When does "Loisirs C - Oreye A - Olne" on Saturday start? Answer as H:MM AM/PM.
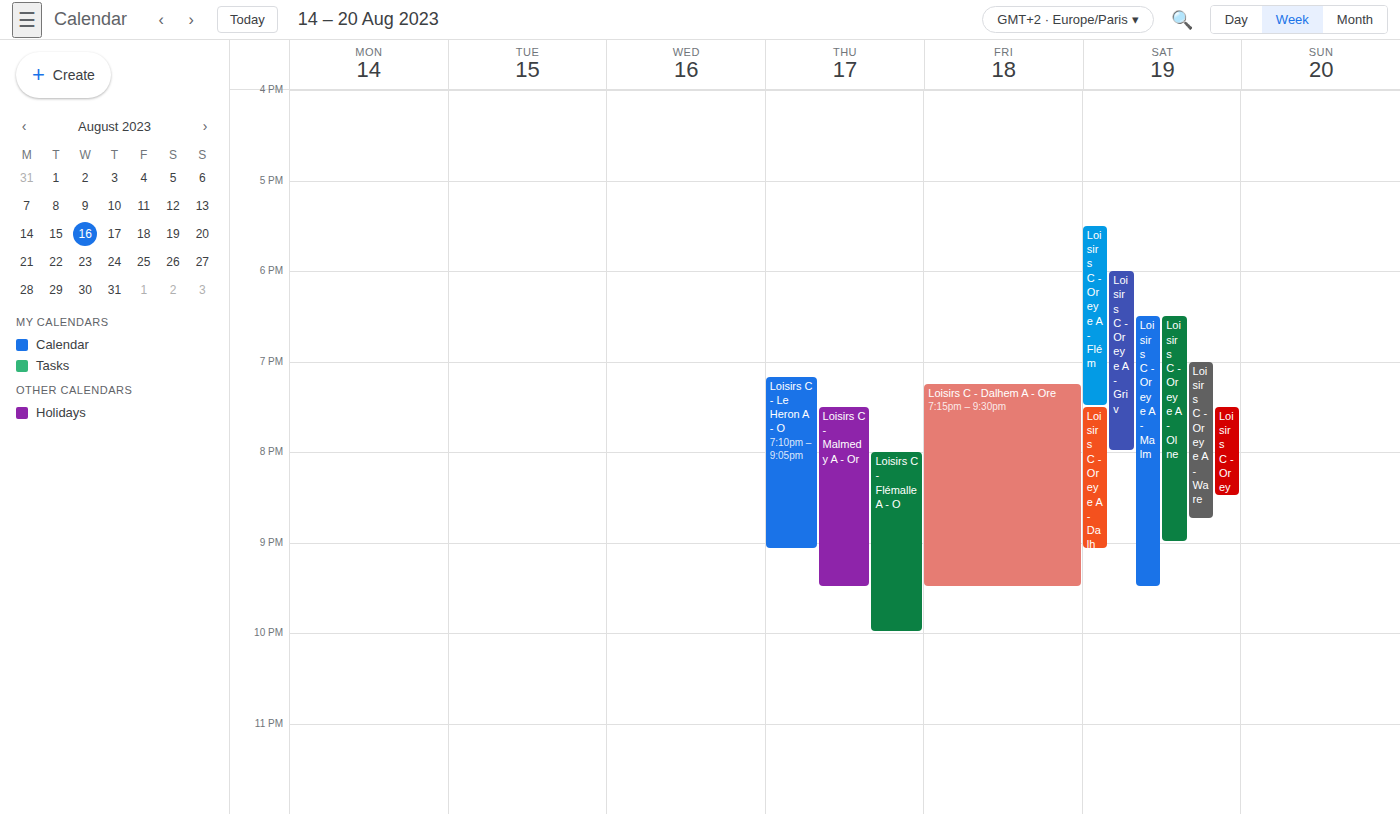
6:30 PM